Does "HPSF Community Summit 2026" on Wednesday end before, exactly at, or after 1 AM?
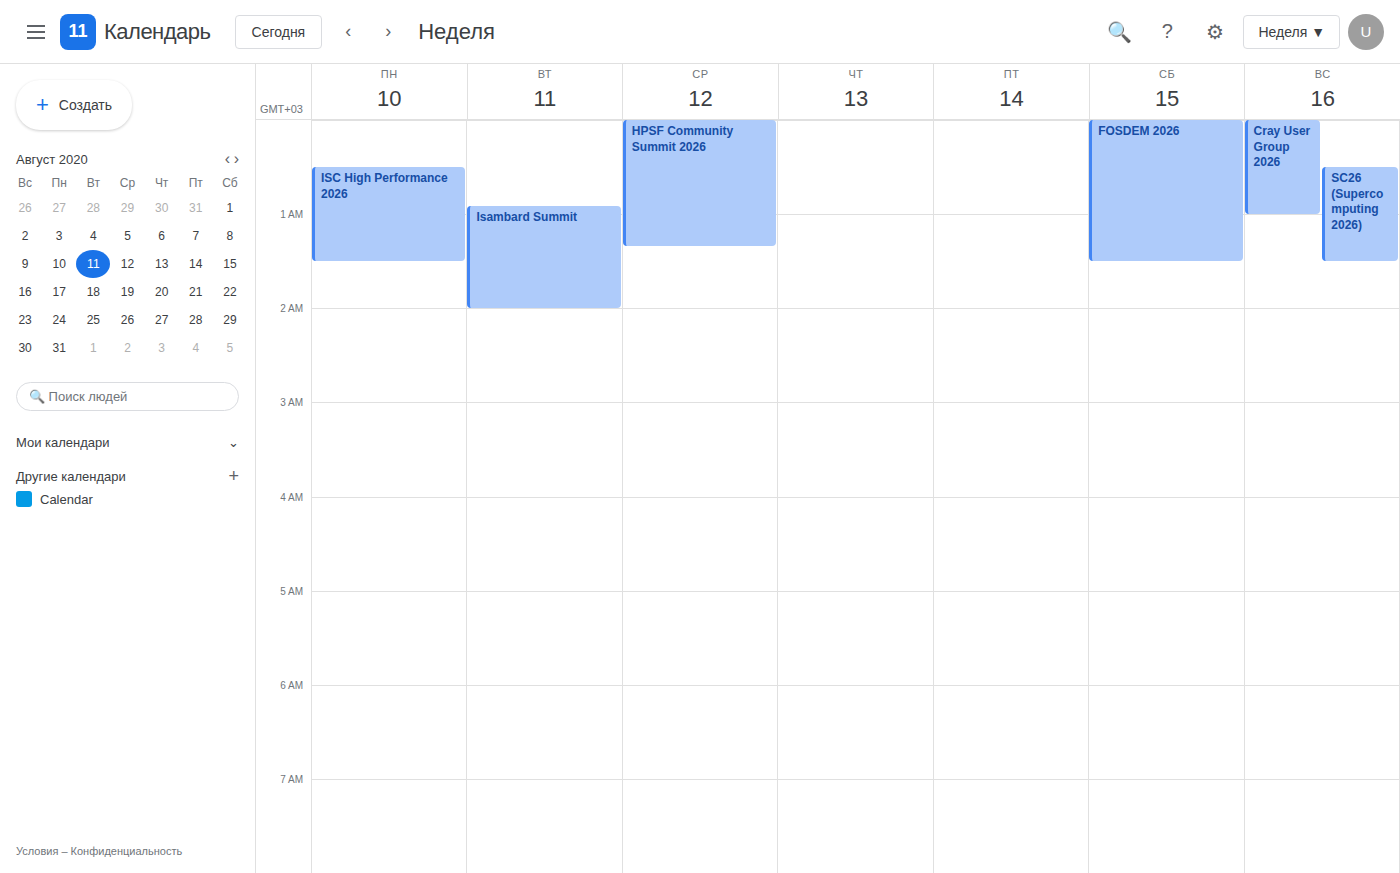
1:20 AM -- after 1 AM, 20 minutes below the 1 AM line.